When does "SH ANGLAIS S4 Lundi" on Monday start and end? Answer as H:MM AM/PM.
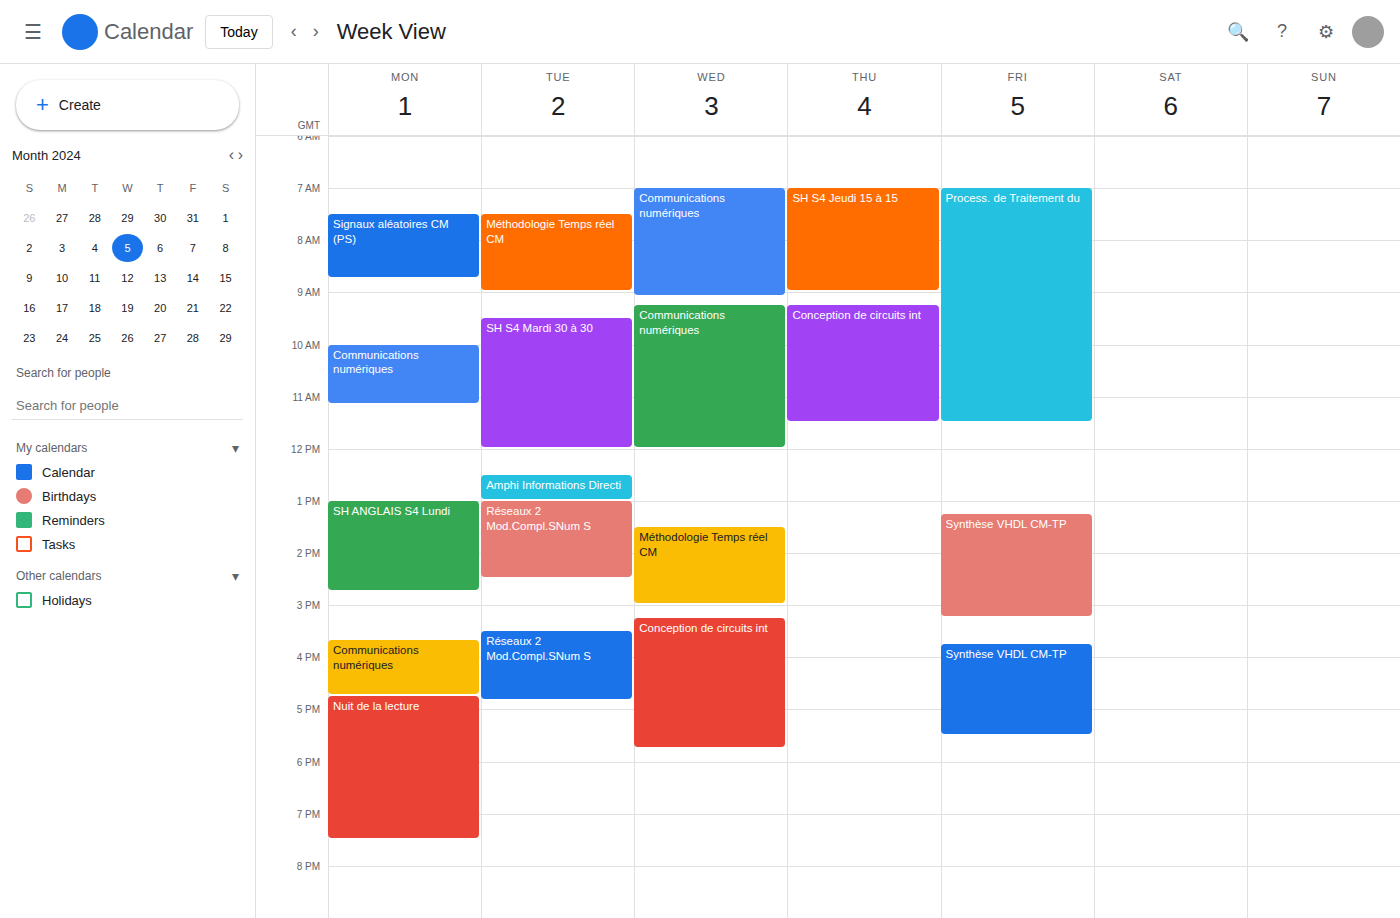
1:00 PM to 2:45 PM